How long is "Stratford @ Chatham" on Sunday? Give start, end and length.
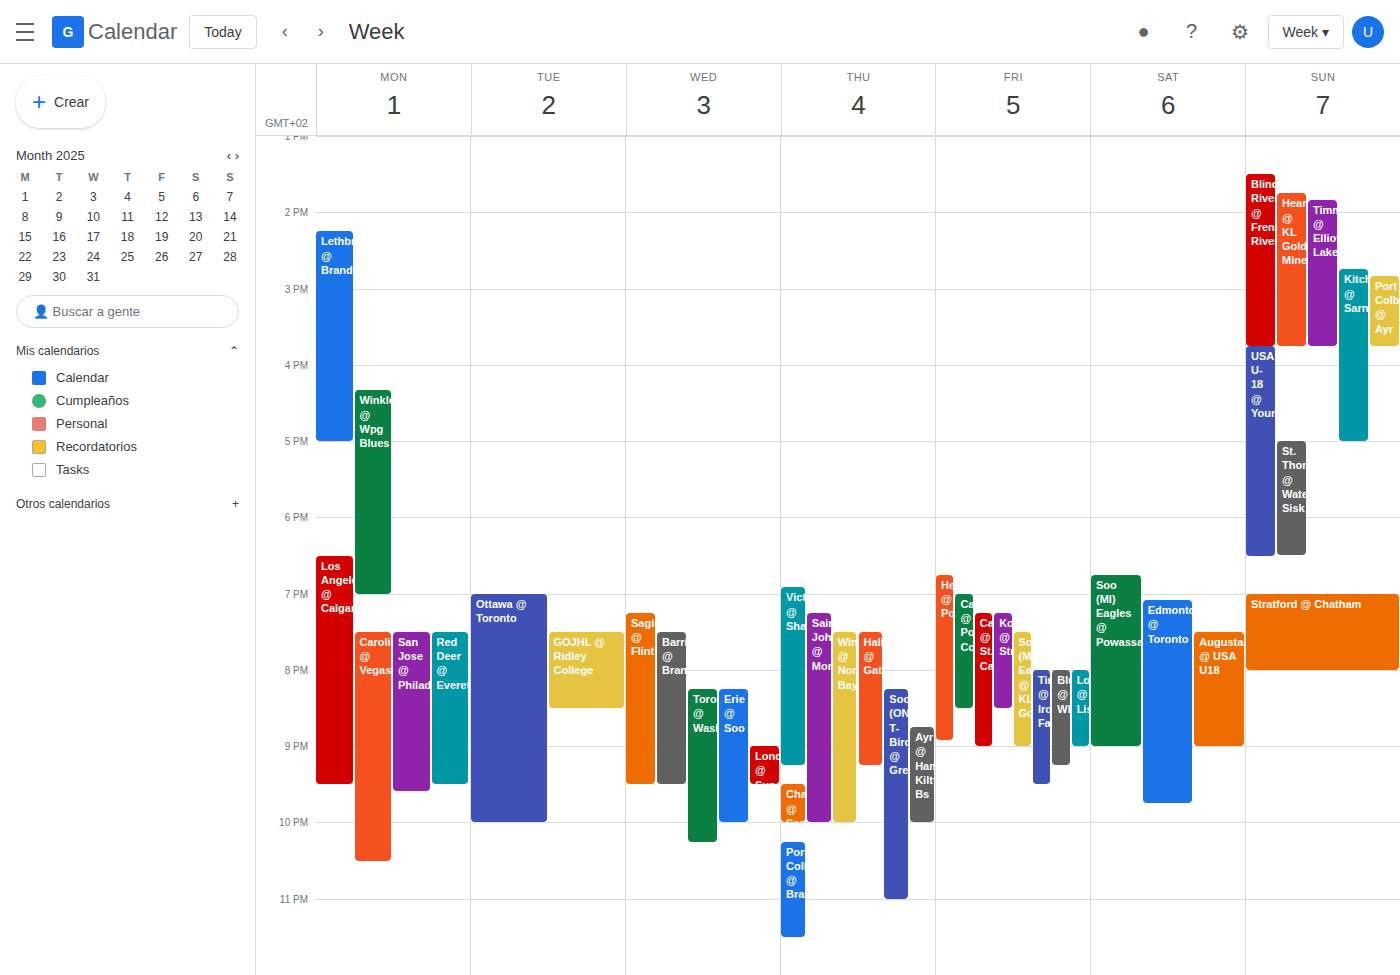
19:00 to 20:00, 1 hour